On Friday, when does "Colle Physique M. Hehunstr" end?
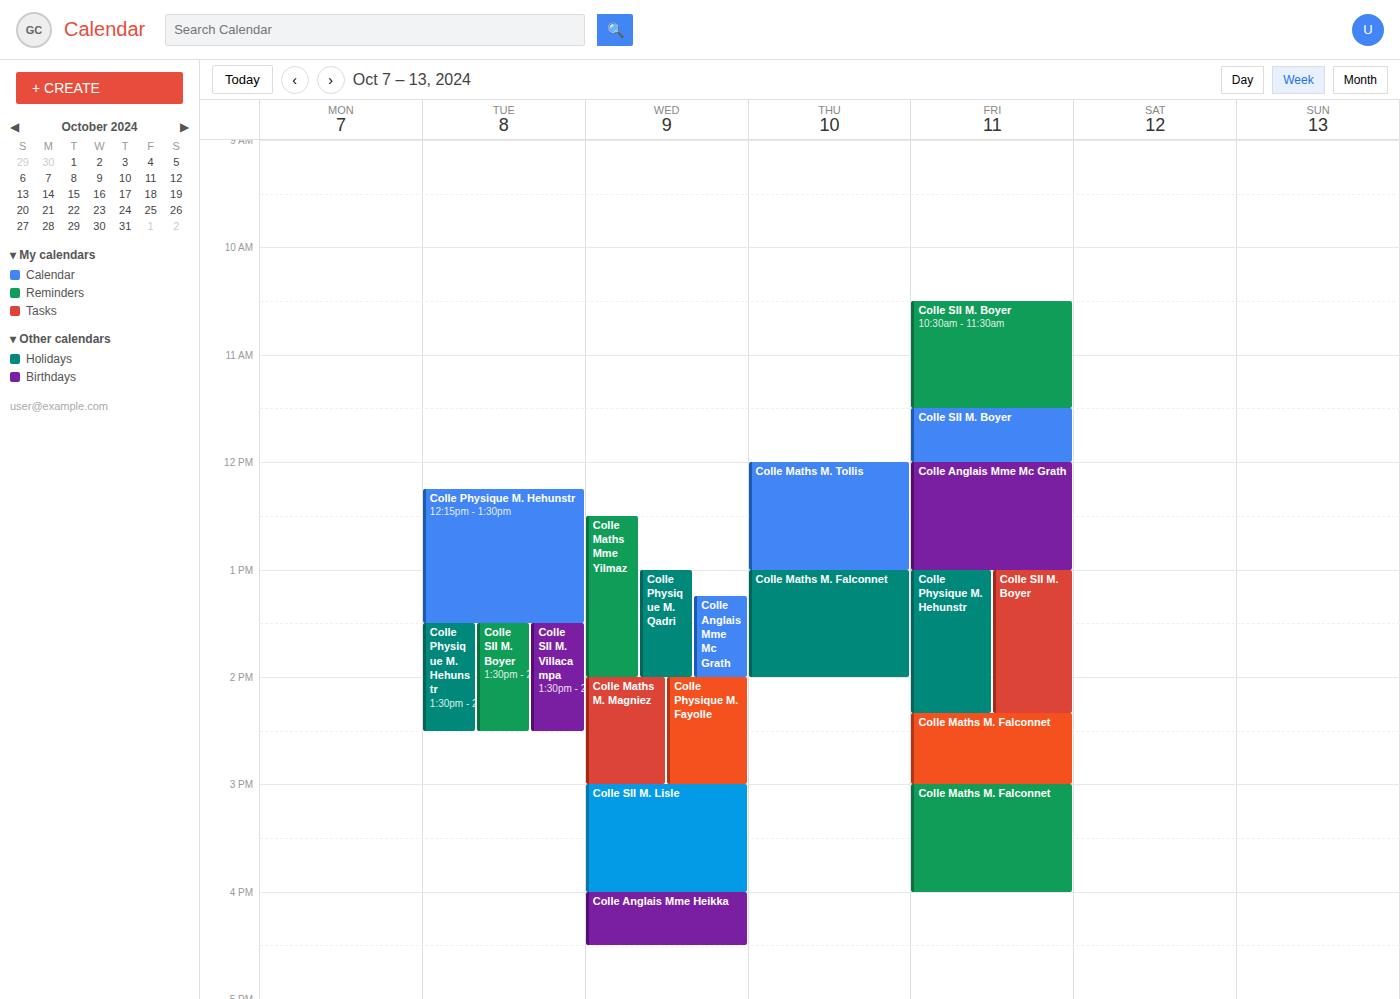
2:20 PM